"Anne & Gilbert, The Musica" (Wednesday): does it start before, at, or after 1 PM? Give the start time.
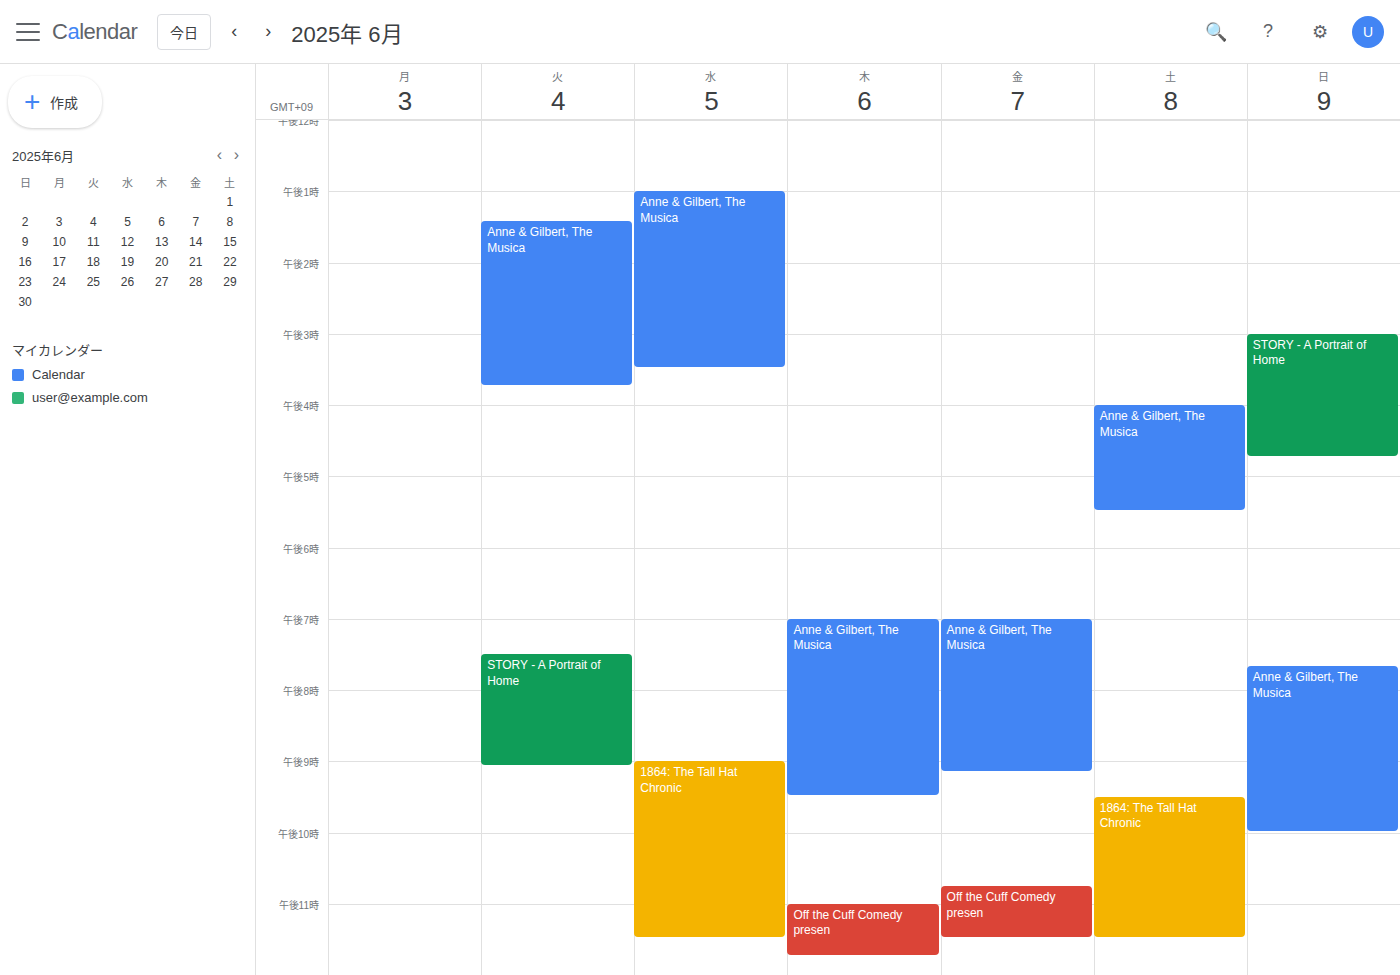
1:00 PM -- exactly at 1 PM, on the 1 PM line.